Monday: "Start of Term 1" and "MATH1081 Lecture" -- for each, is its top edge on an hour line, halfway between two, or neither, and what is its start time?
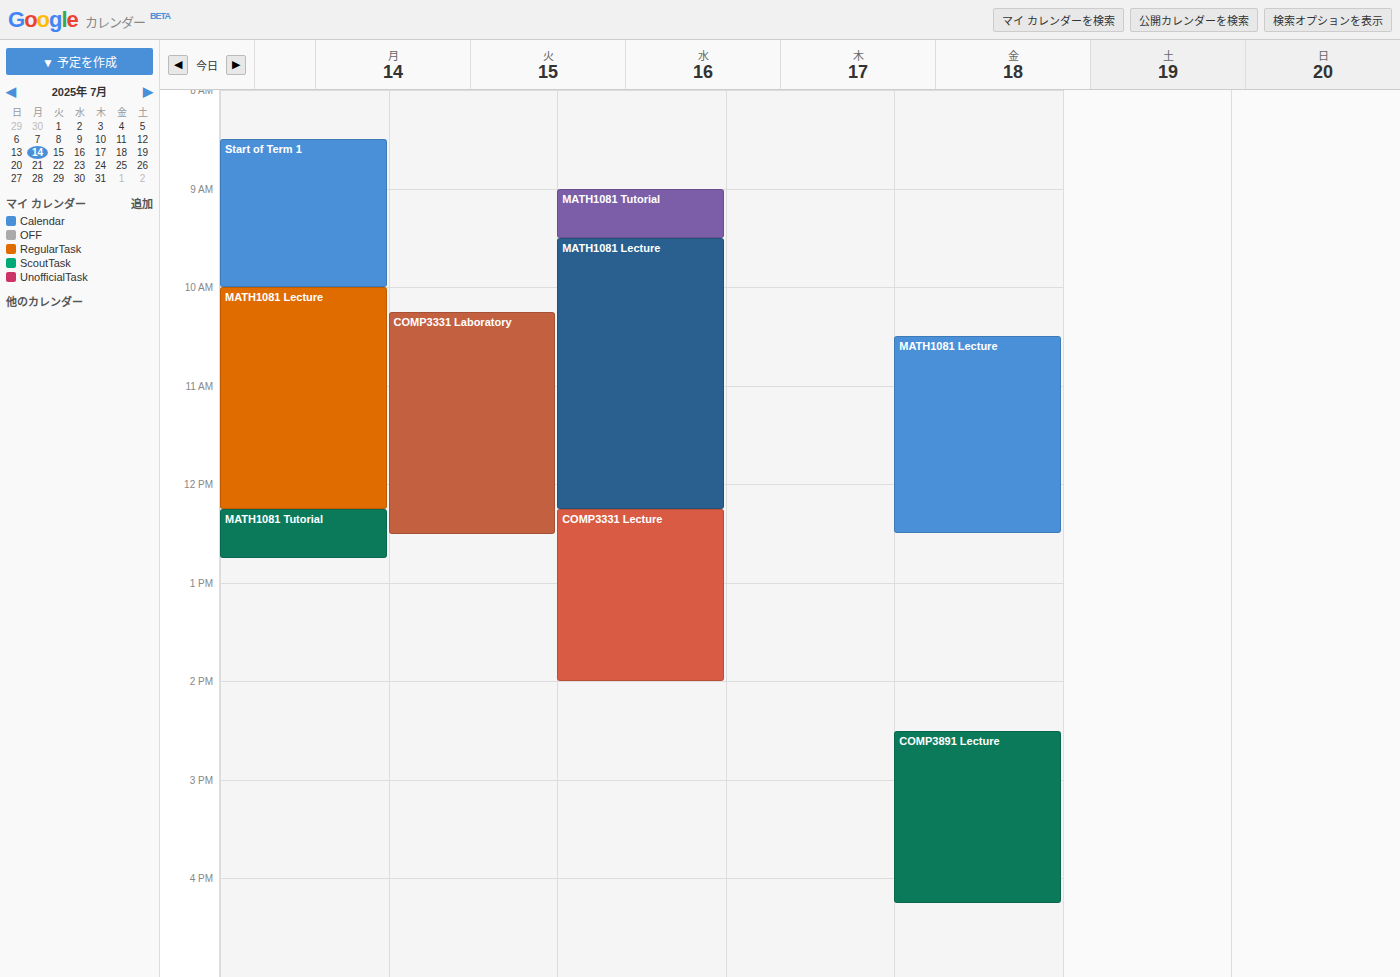
"Start of Term 1": 8:30 AM, halfway between the 8 AM and 9 AM lines. "MATH1081 Lecture": 10:00 AM, exactly on the 10 AM line.